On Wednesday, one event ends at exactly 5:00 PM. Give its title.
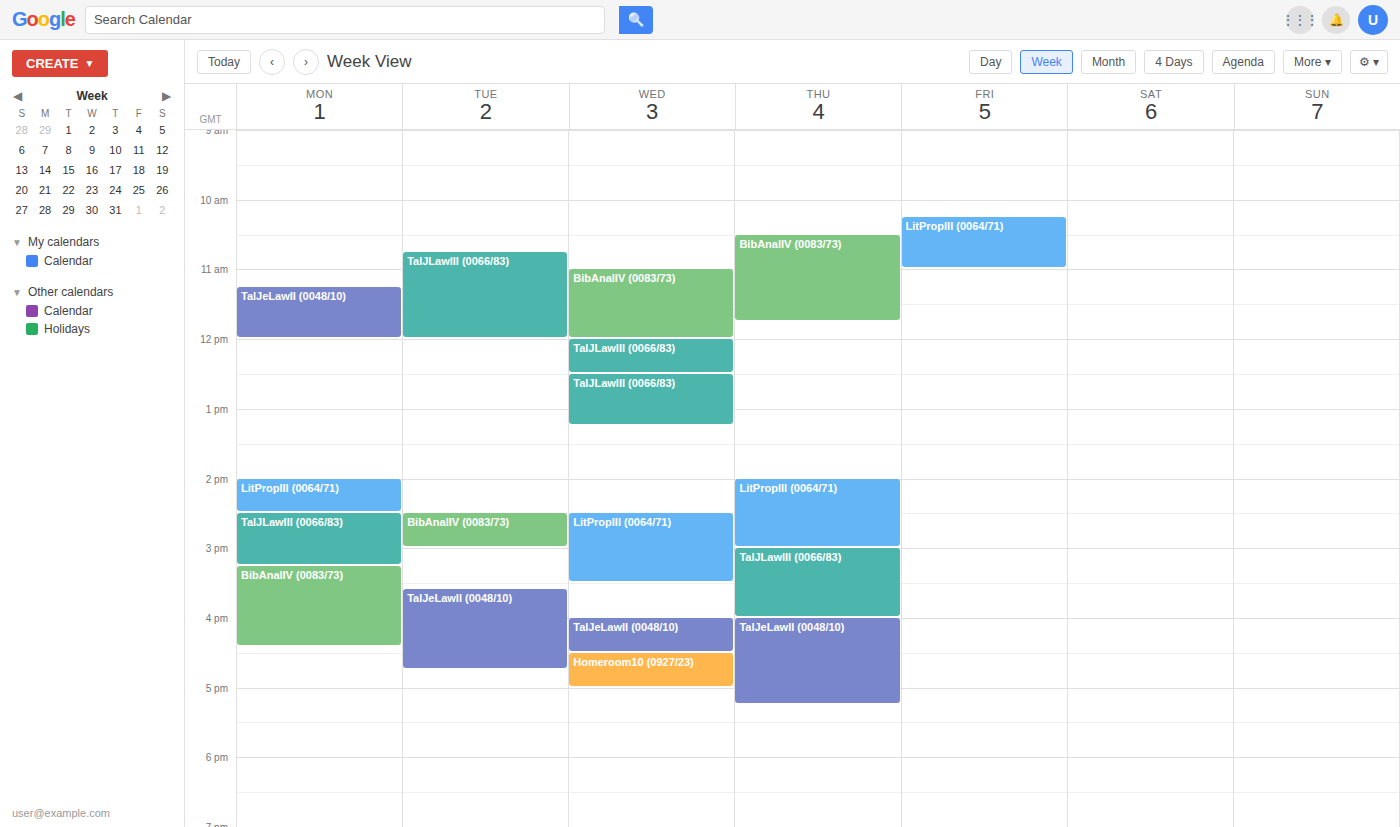
"Homeroom10 (0927/23)"